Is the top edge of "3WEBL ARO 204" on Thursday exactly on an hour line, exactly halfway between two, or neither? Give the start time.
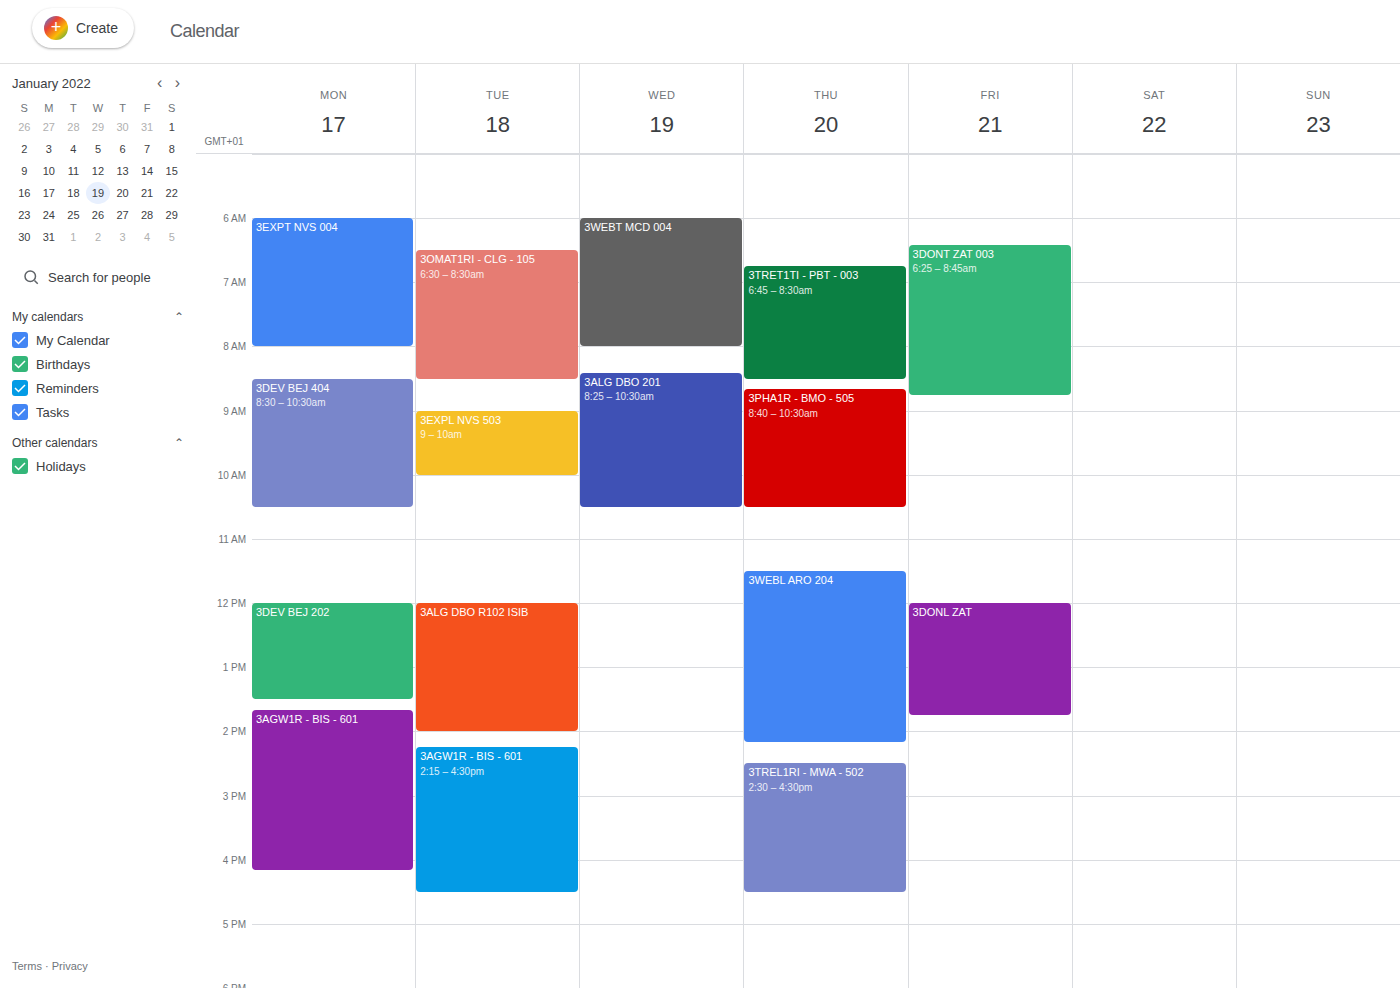
11:30 AM -- halfway between the 11 AM and 12 PM lines.